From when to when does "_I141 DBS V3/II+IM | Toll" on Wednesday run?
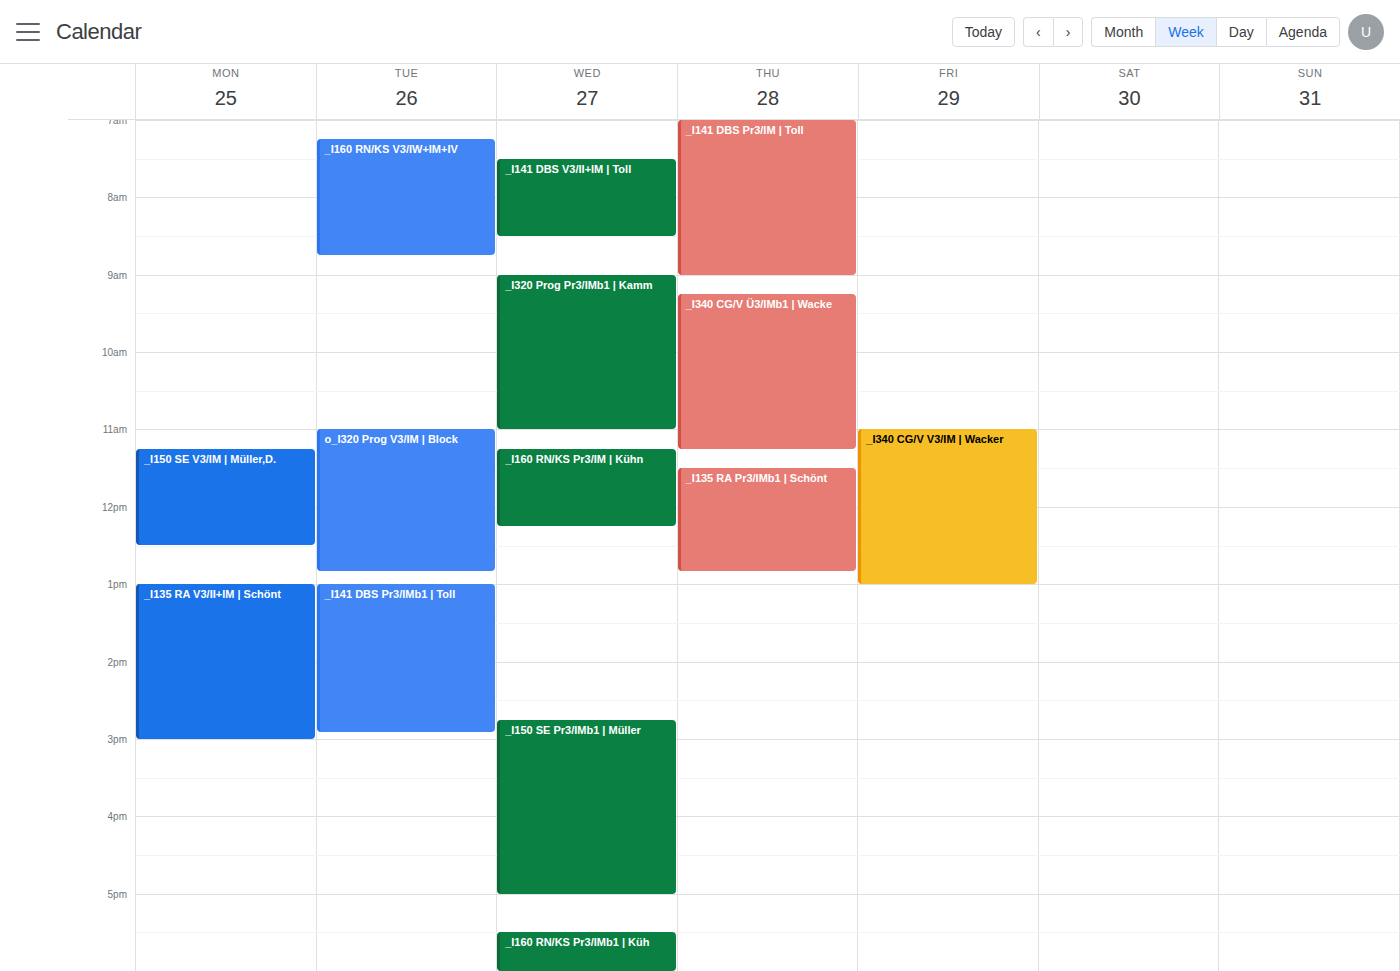
7:30 AM to 8:30 AM